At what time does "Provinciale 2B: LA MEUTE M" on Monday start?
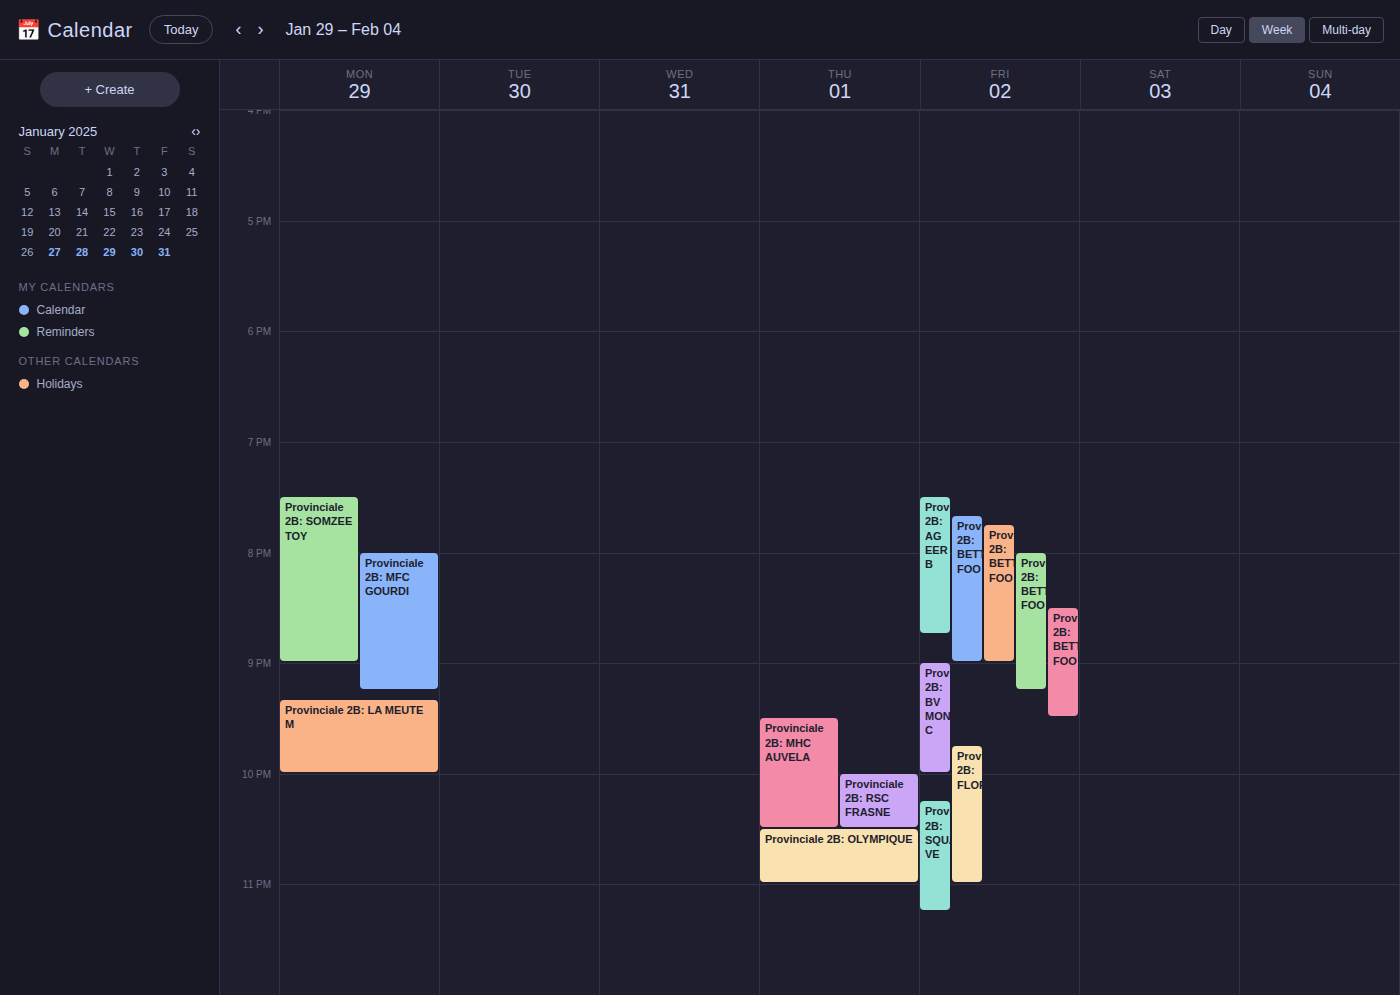
21:20